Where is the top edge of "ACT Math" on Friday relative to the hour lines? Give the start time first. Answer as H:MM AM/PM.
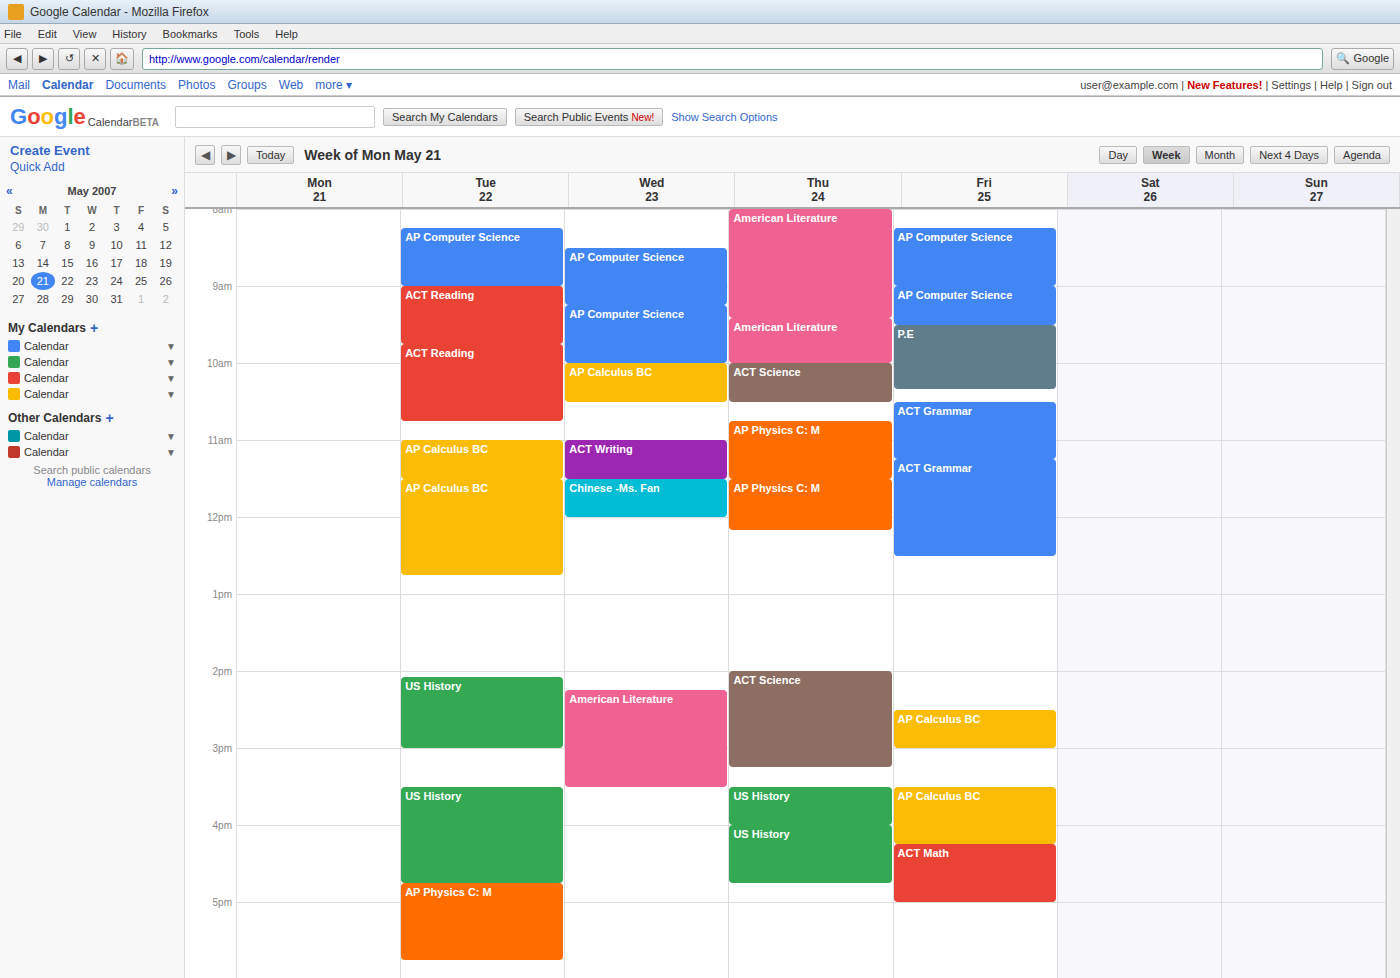
4:15 PM -- neither: a quarter of the way from the 4 PM line to the 5 PM line.